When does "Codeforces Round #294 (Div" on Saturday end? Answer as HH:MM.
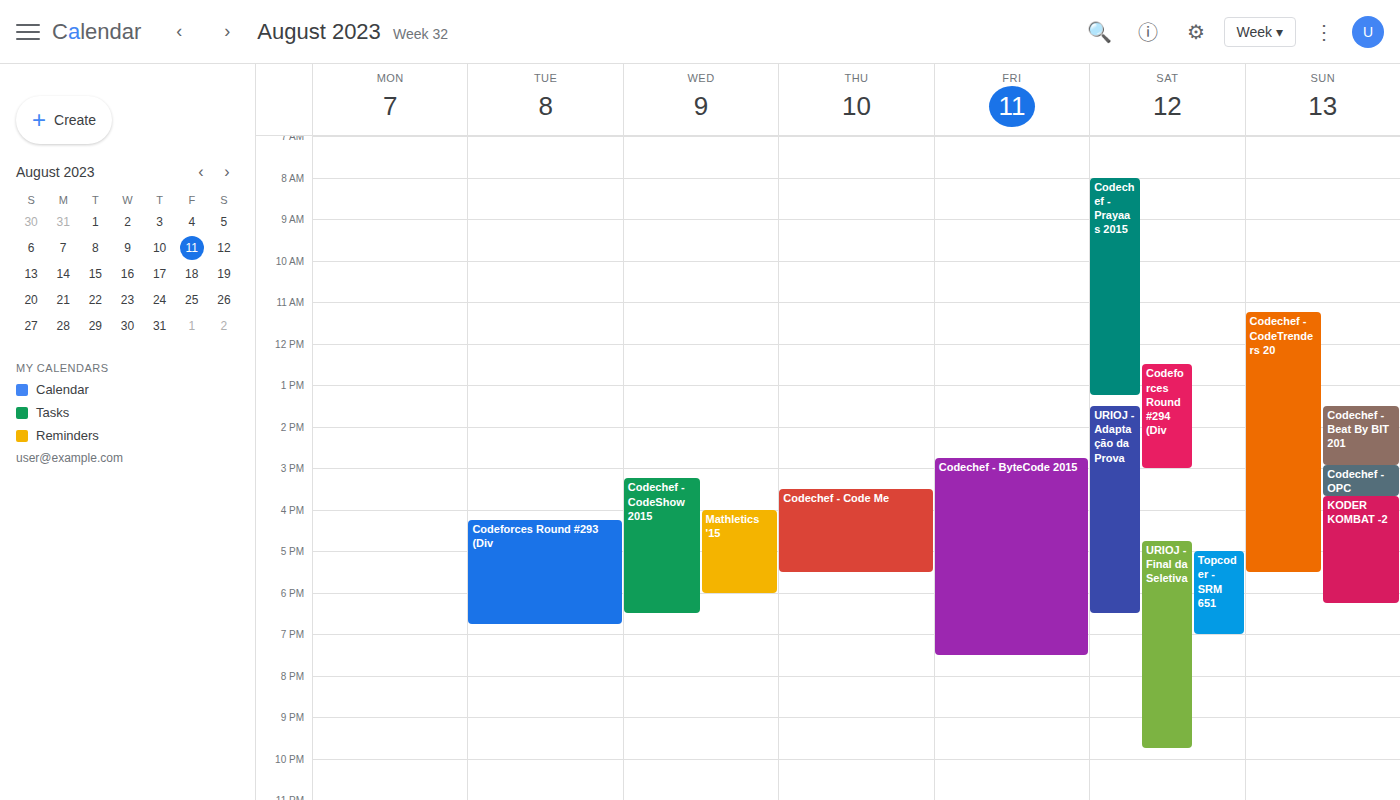
15:00